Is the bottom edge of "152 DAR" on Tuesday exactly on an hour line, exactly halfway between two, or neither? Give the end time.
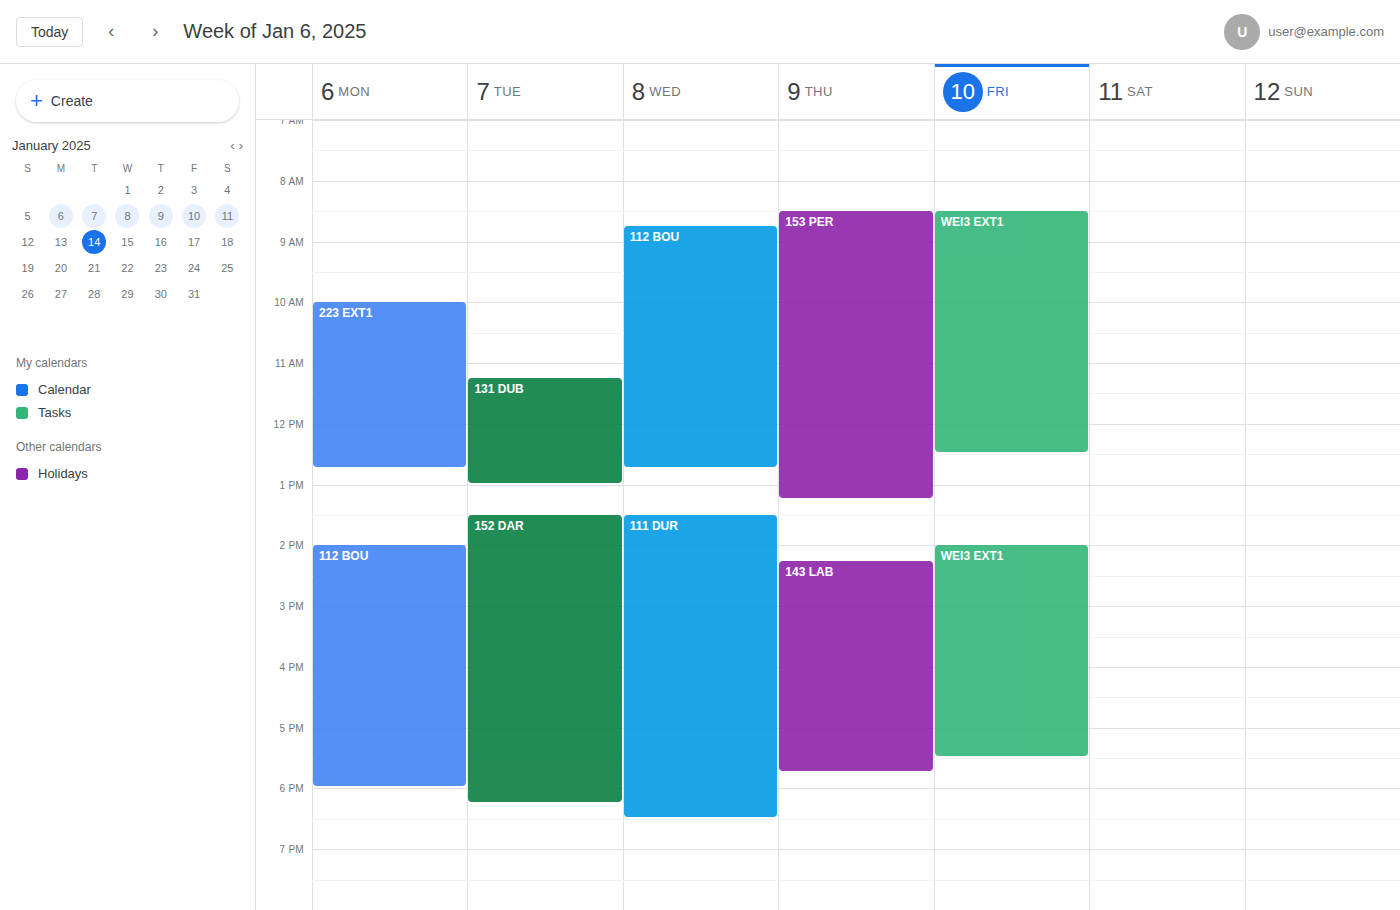
6:15 PM -- neither: a quarter of the way from the 6 PM line to the 7 PM line.